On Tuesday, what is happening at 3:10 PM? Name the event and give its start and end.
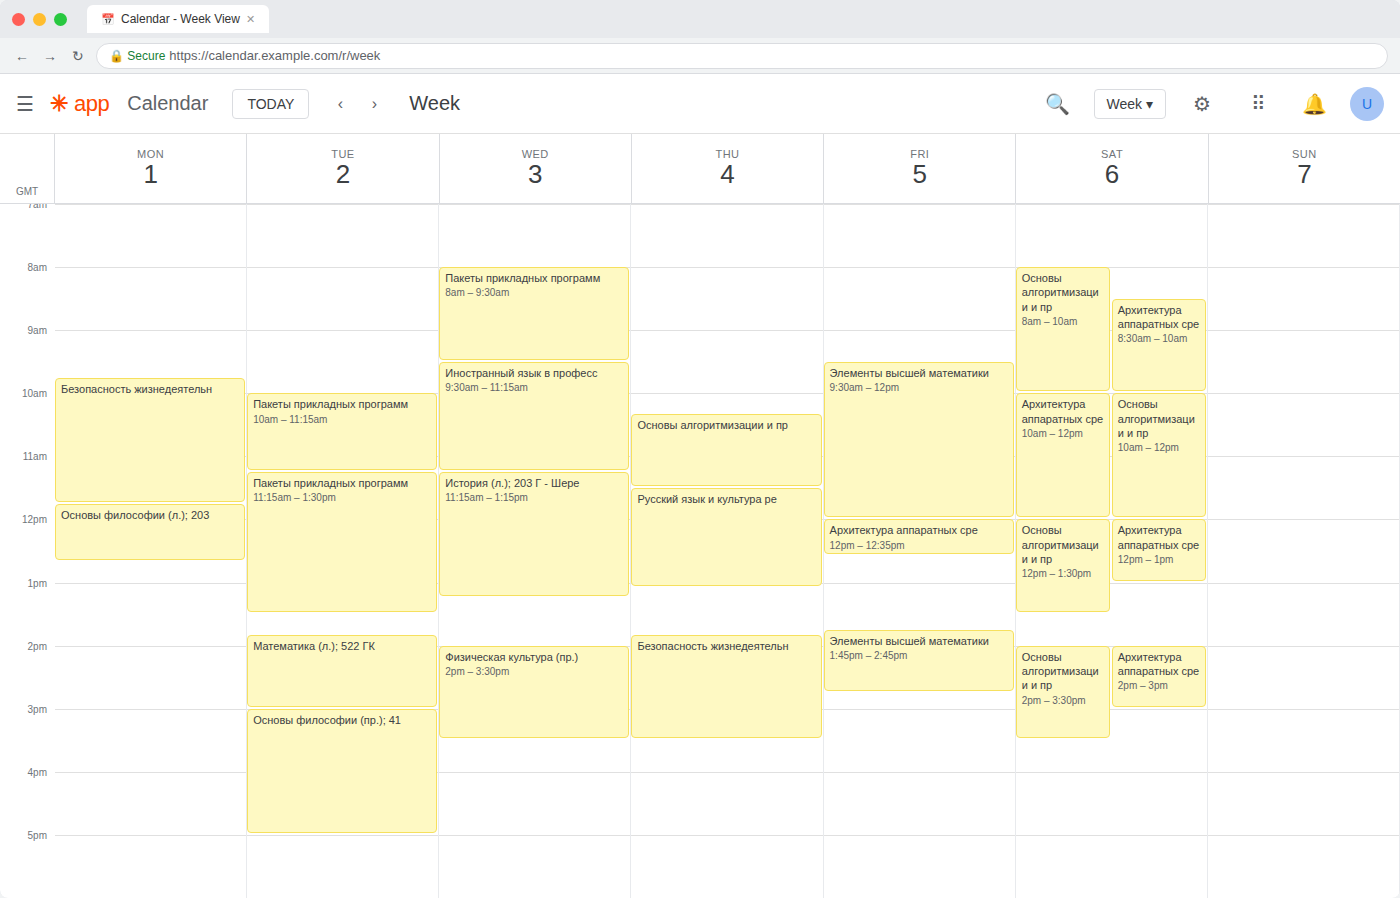
"Основы философии (пр.); 41", 3:00 PM to 5:00 PM